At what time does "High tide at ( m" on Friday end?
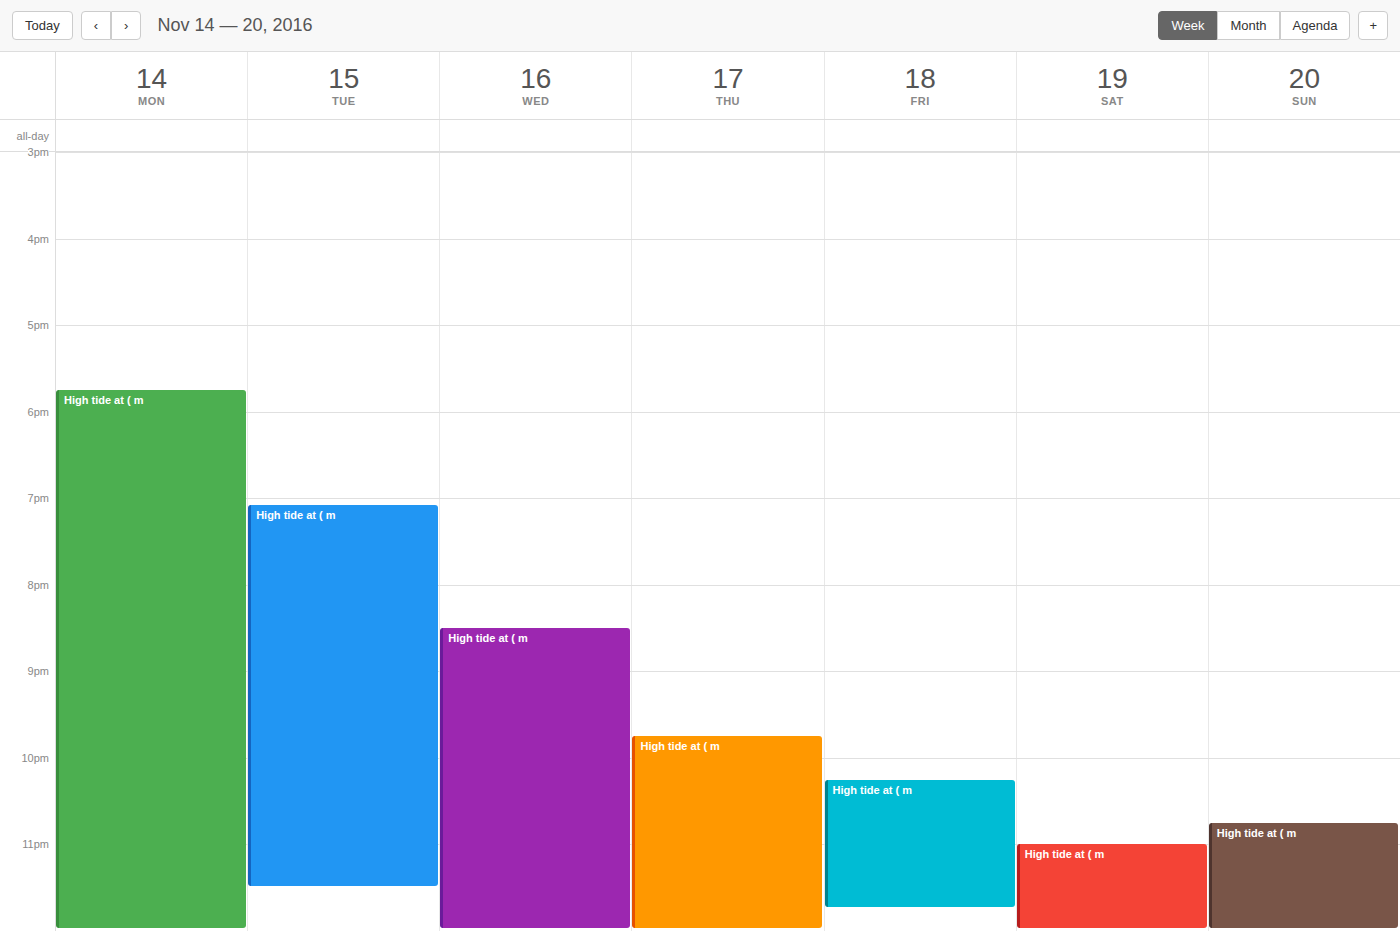
11:45 PM